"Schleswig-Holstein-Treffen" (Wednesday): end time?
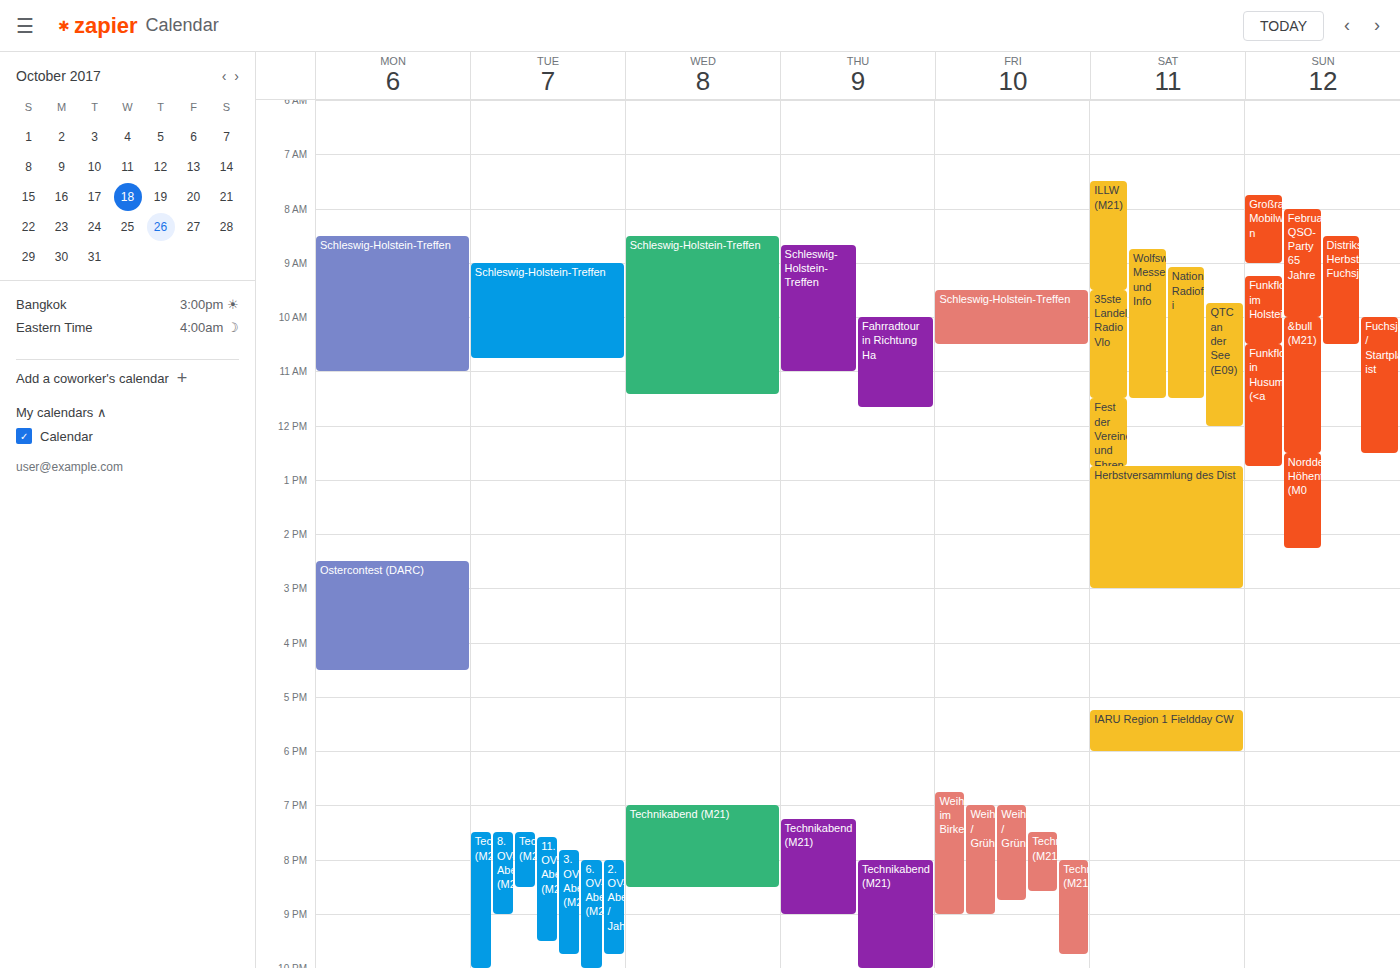
11:25 AM